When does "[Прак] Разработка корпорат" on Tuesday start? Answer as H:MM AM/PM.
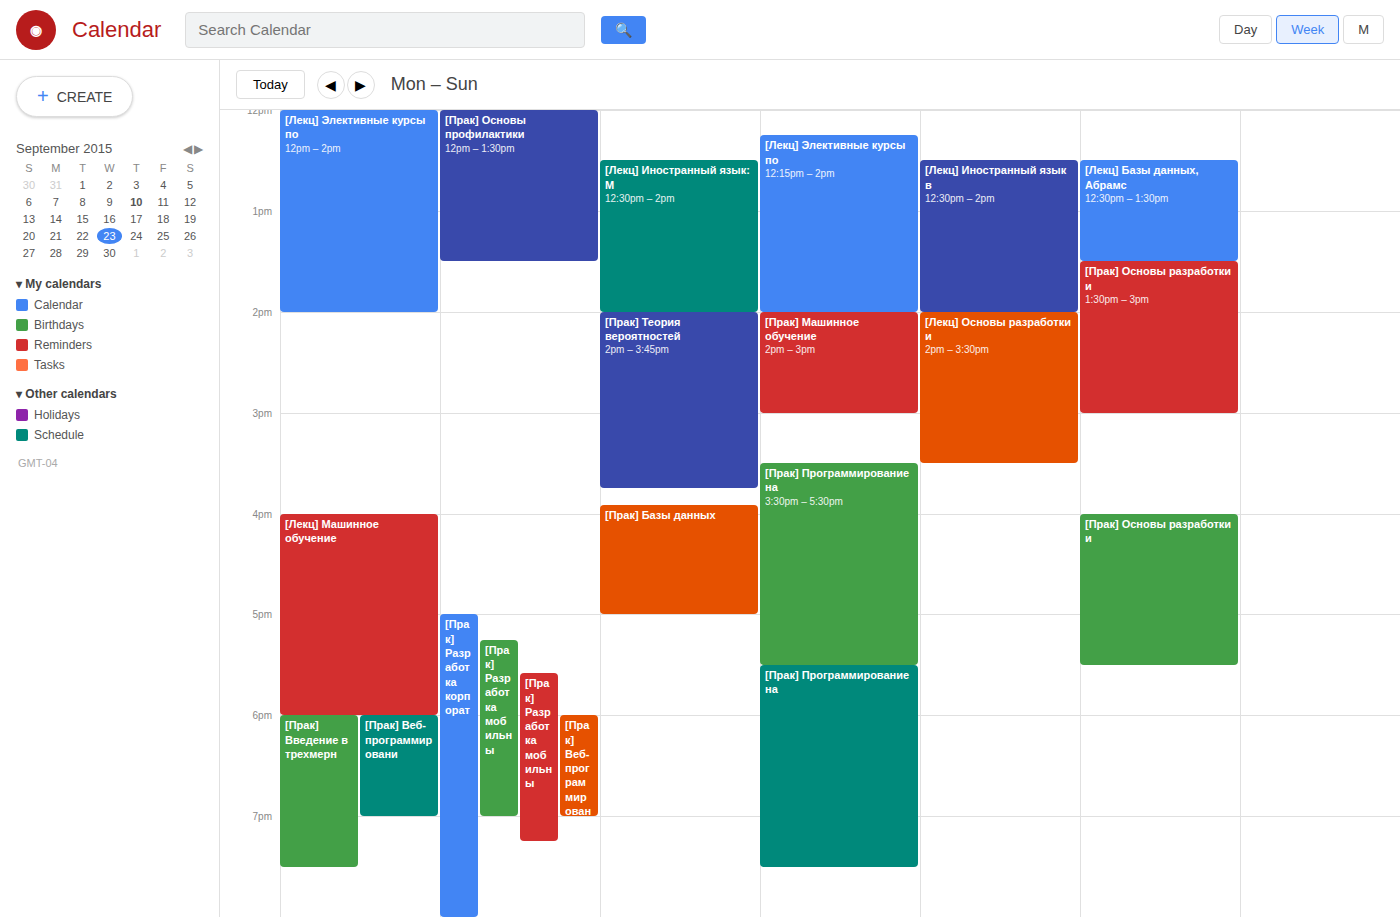
5:00 PM